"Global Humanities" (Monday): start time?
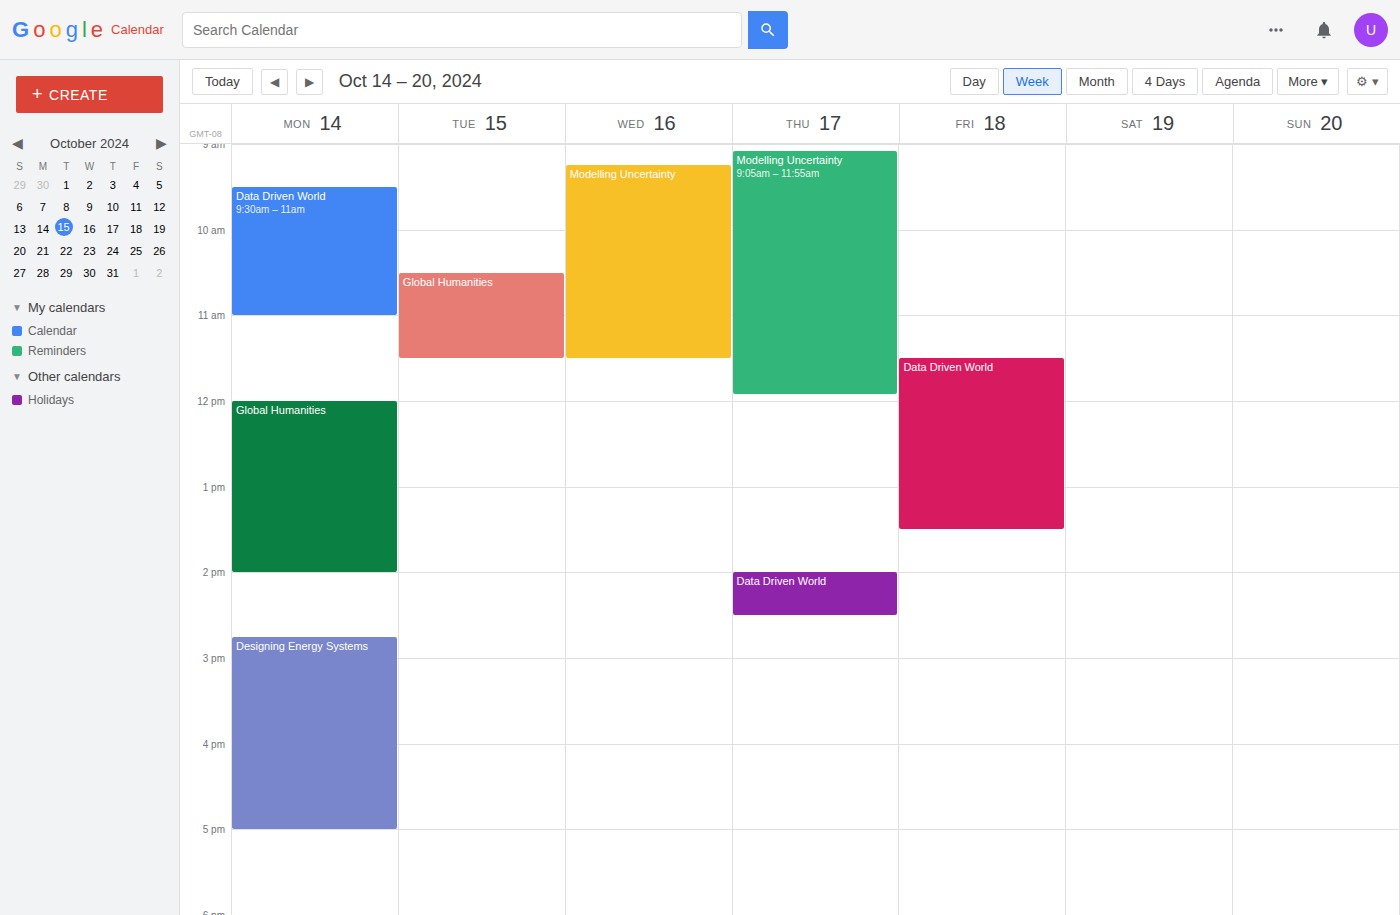
12:00 PM